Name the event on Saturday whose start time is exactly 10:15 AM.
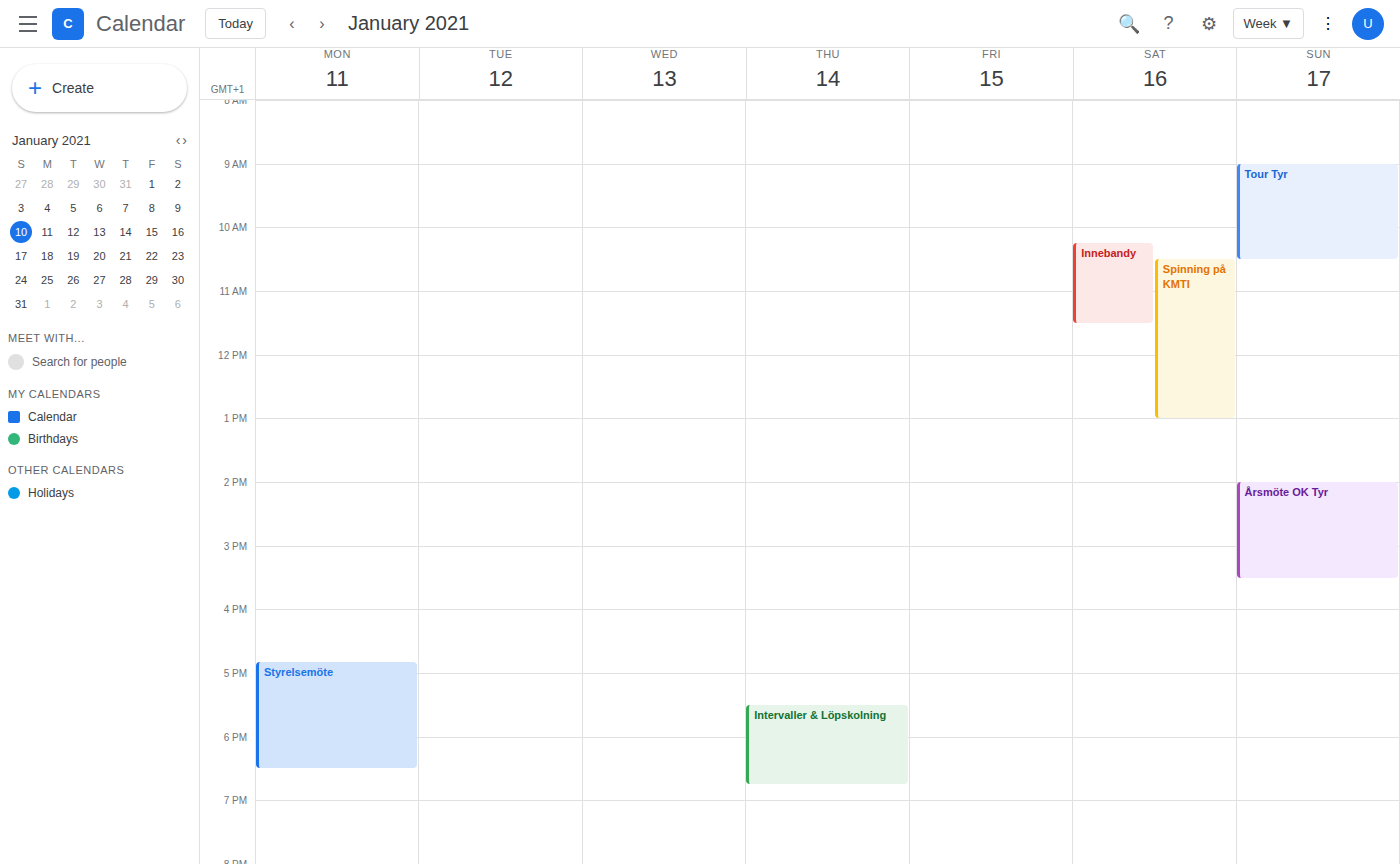
"Innebandy"